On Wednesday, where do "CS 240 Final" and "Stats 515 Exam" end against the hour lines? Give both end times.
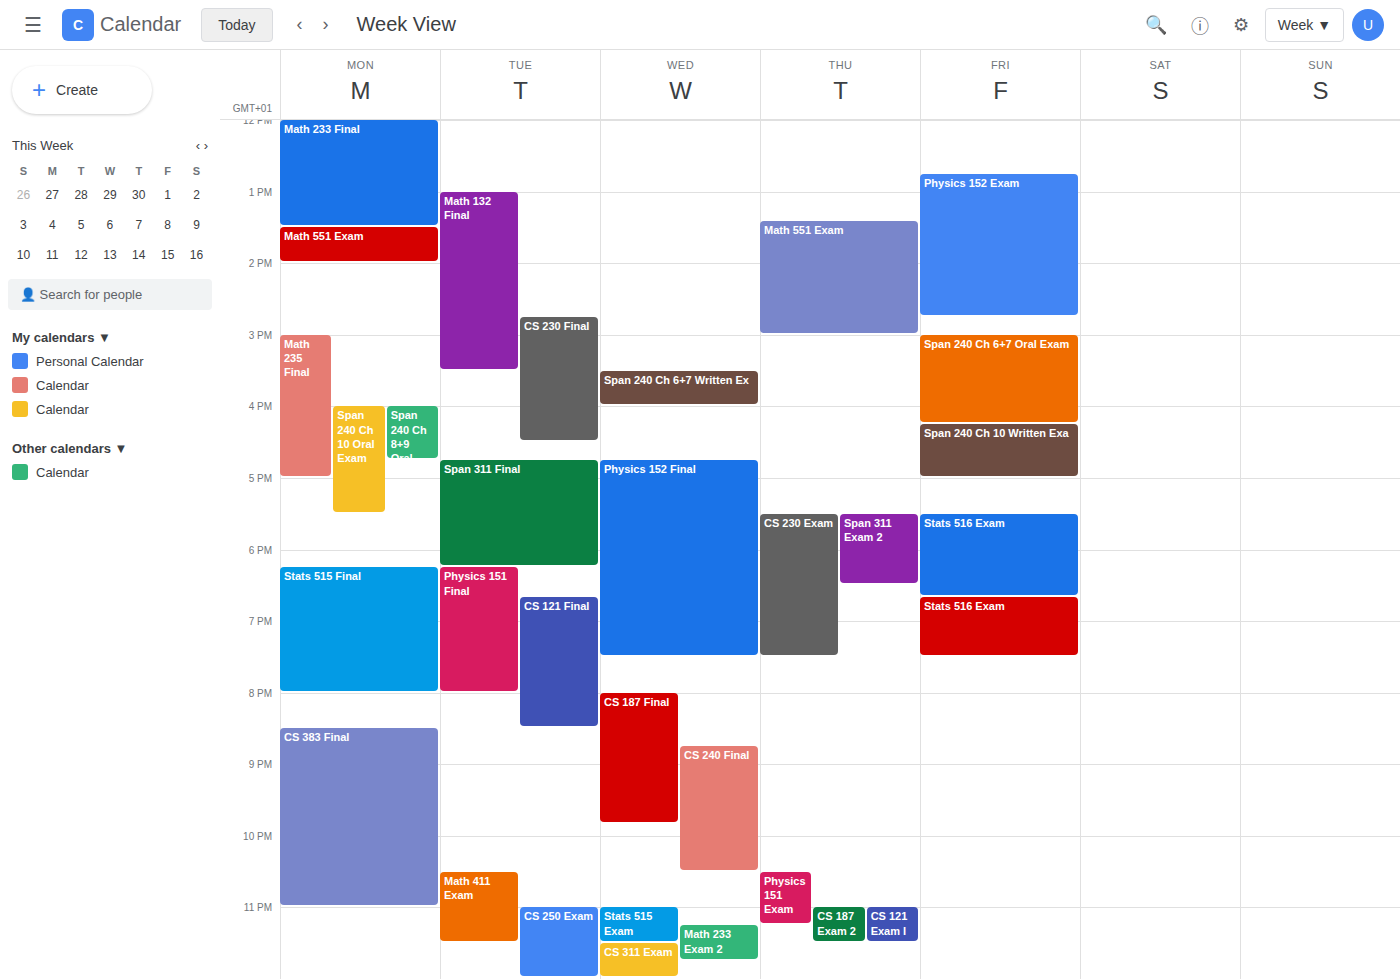
"CS 240 Final": 22:30, halfway between the 22:00 and 23:00 lines. "Stats 515 Exam": 23:30, halfway between the 23:00 and 24:00 lines.